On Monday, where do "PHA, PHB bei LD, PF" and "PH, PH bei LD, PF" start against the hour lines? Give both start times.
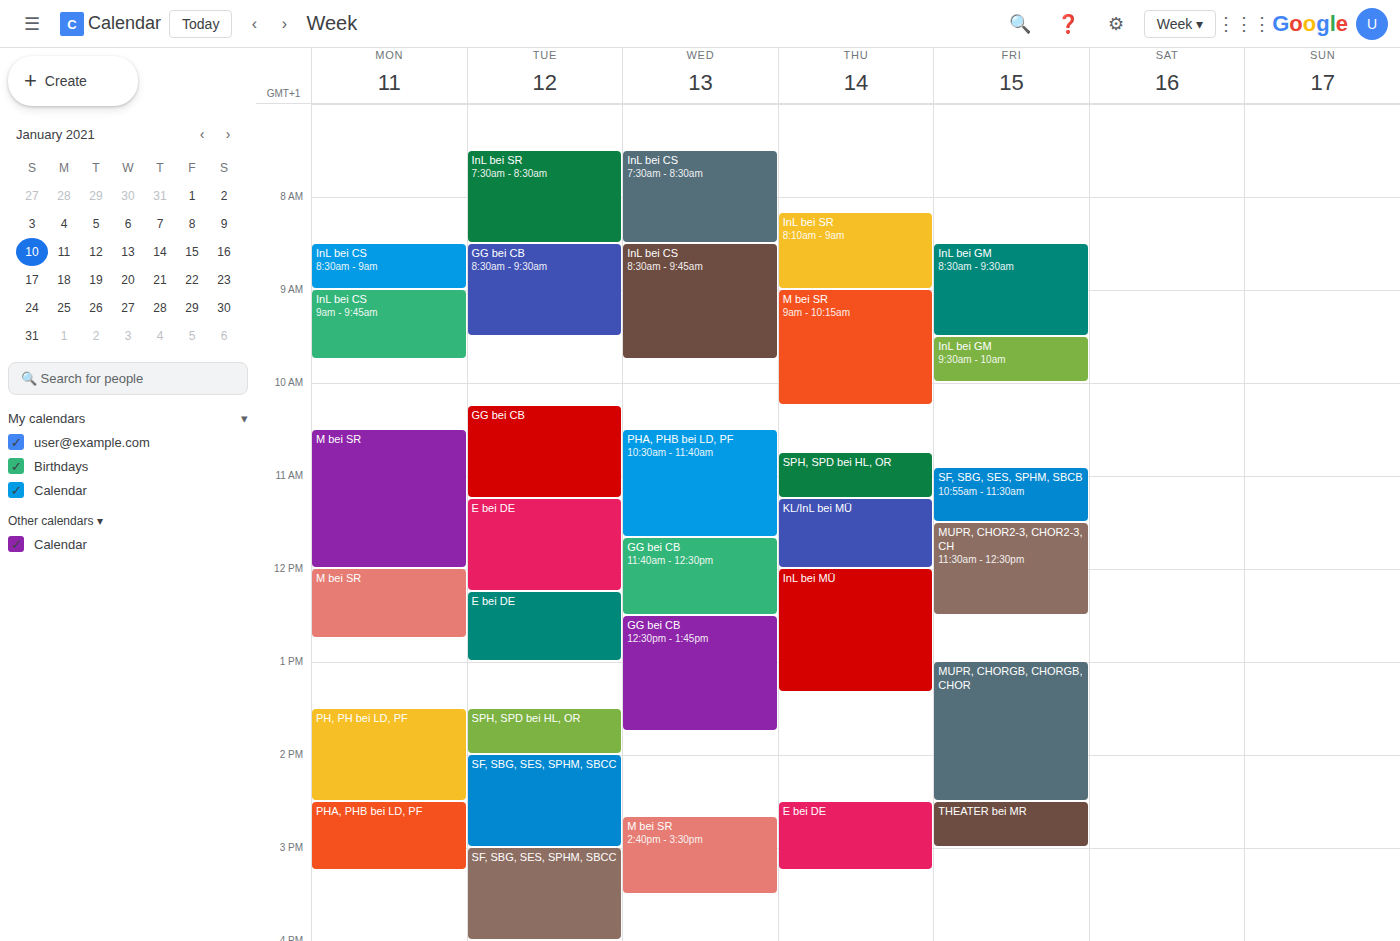
"PHA, PHB bei LD, PF": 2:30 PM, halfway between the 2 PM and 3 PM lines. "PH, PH bei LD, PF": 1:30 PM, halfway between the 1 PM and 2 PM lines.